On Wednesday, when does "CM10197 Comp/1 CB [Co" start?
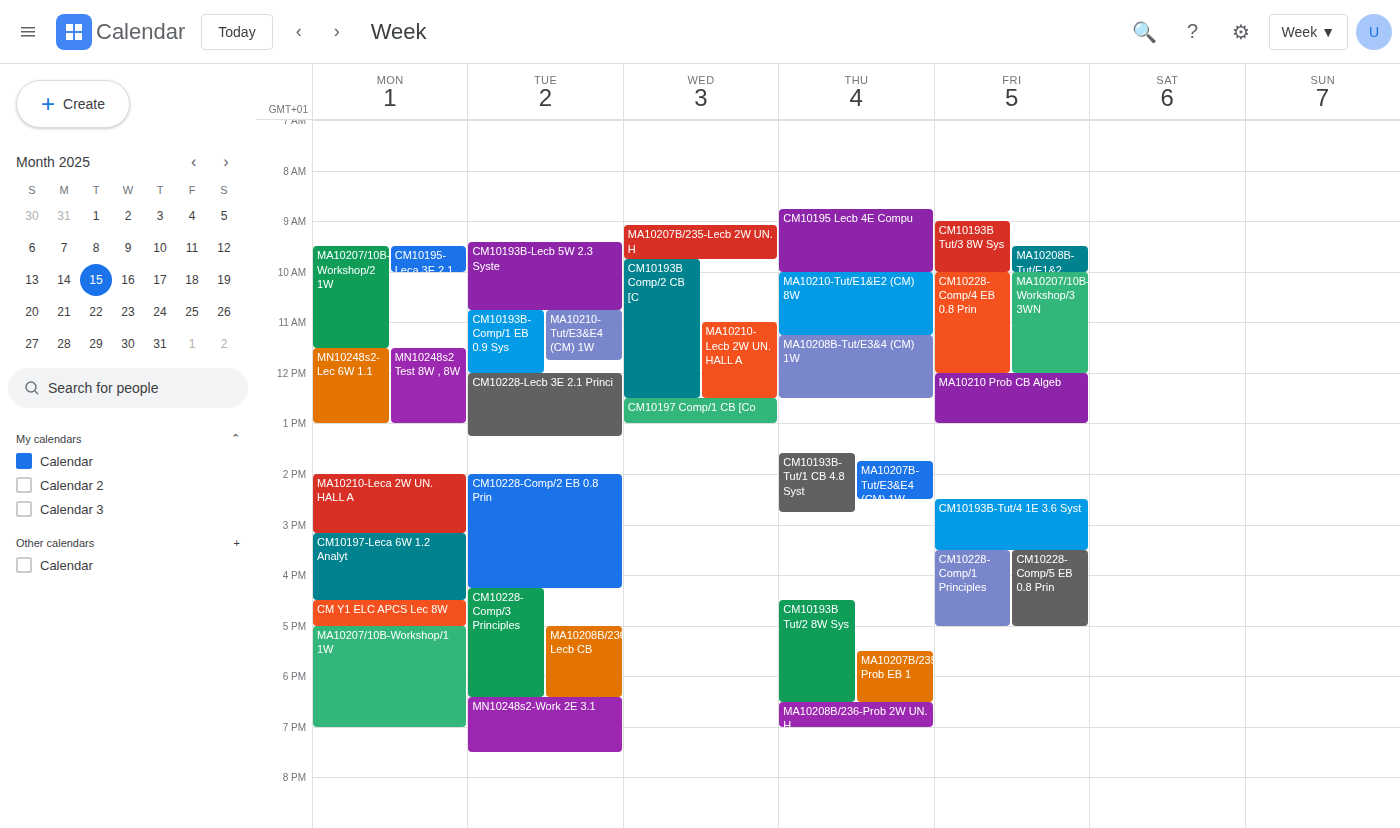
12:30 PM